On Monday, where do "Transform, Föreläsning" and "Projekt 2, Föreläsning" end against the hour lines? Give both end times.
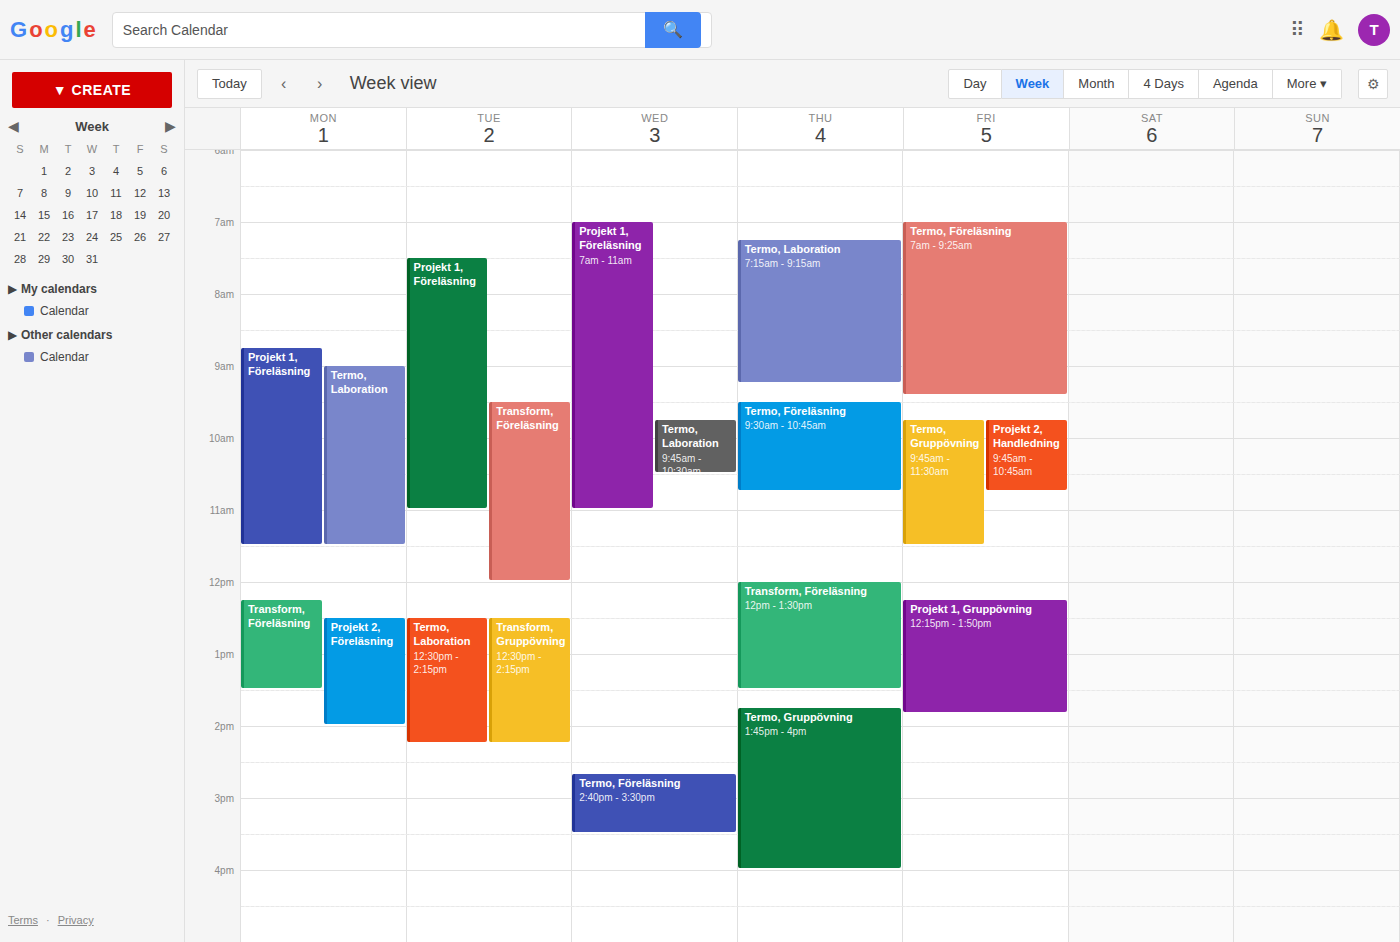
"Transform, Föreläsning": 1:30 PM, halfway between the 1 PM and 2 PM lines. "Projekt 2, Föreläsning": 2:00 PM, exactly on the 2 PM line.